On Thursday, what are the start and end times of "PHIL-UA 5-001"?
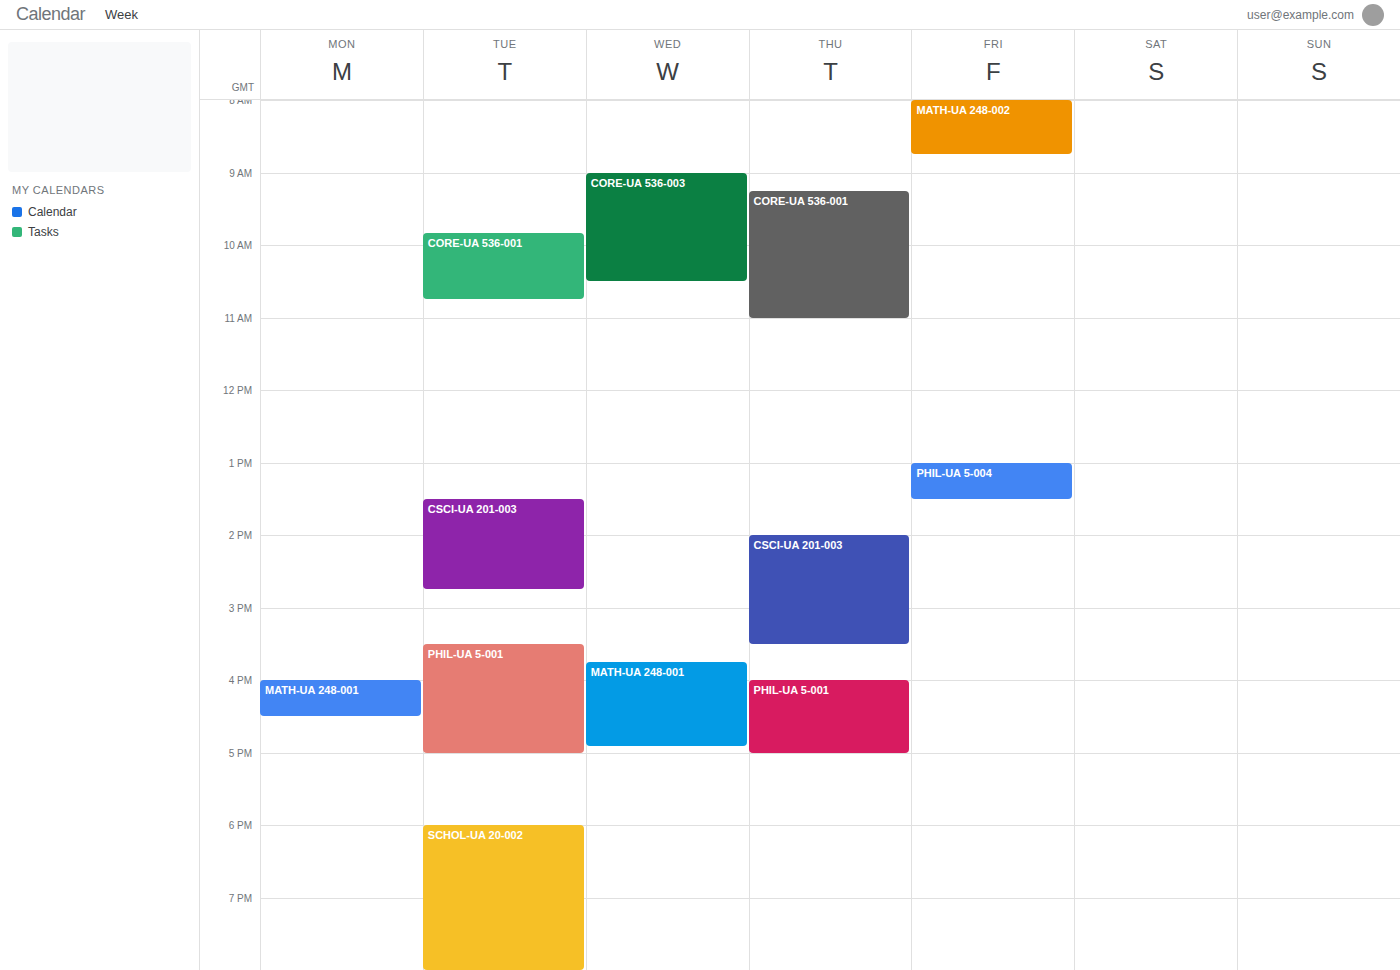
4:00 PM to 5:00 PM